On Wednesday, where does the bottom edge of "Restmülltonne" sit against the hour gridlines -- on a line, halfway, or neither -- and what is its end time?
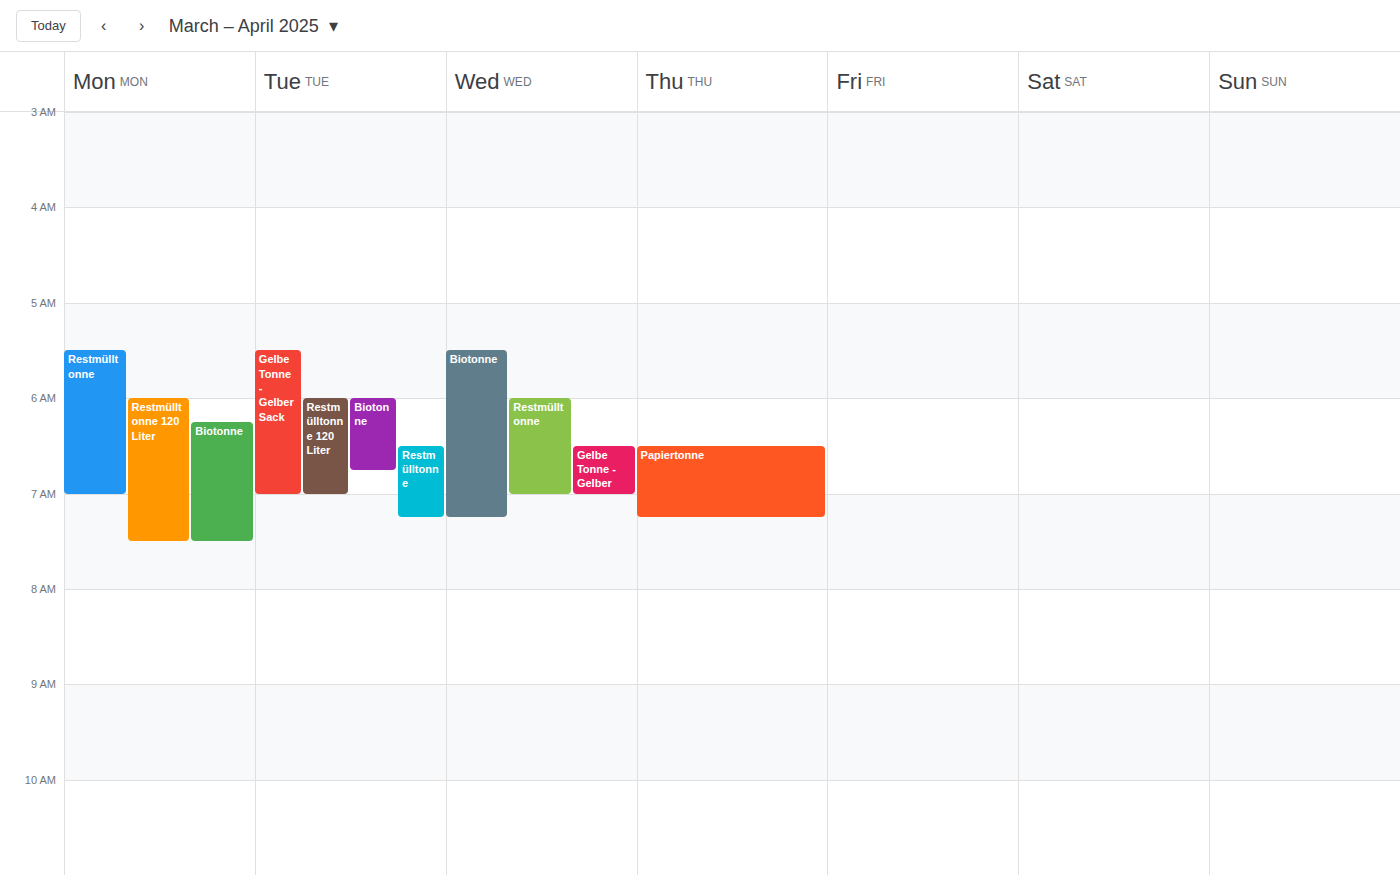
7:00 AM -- exactly on the 7 AM line.